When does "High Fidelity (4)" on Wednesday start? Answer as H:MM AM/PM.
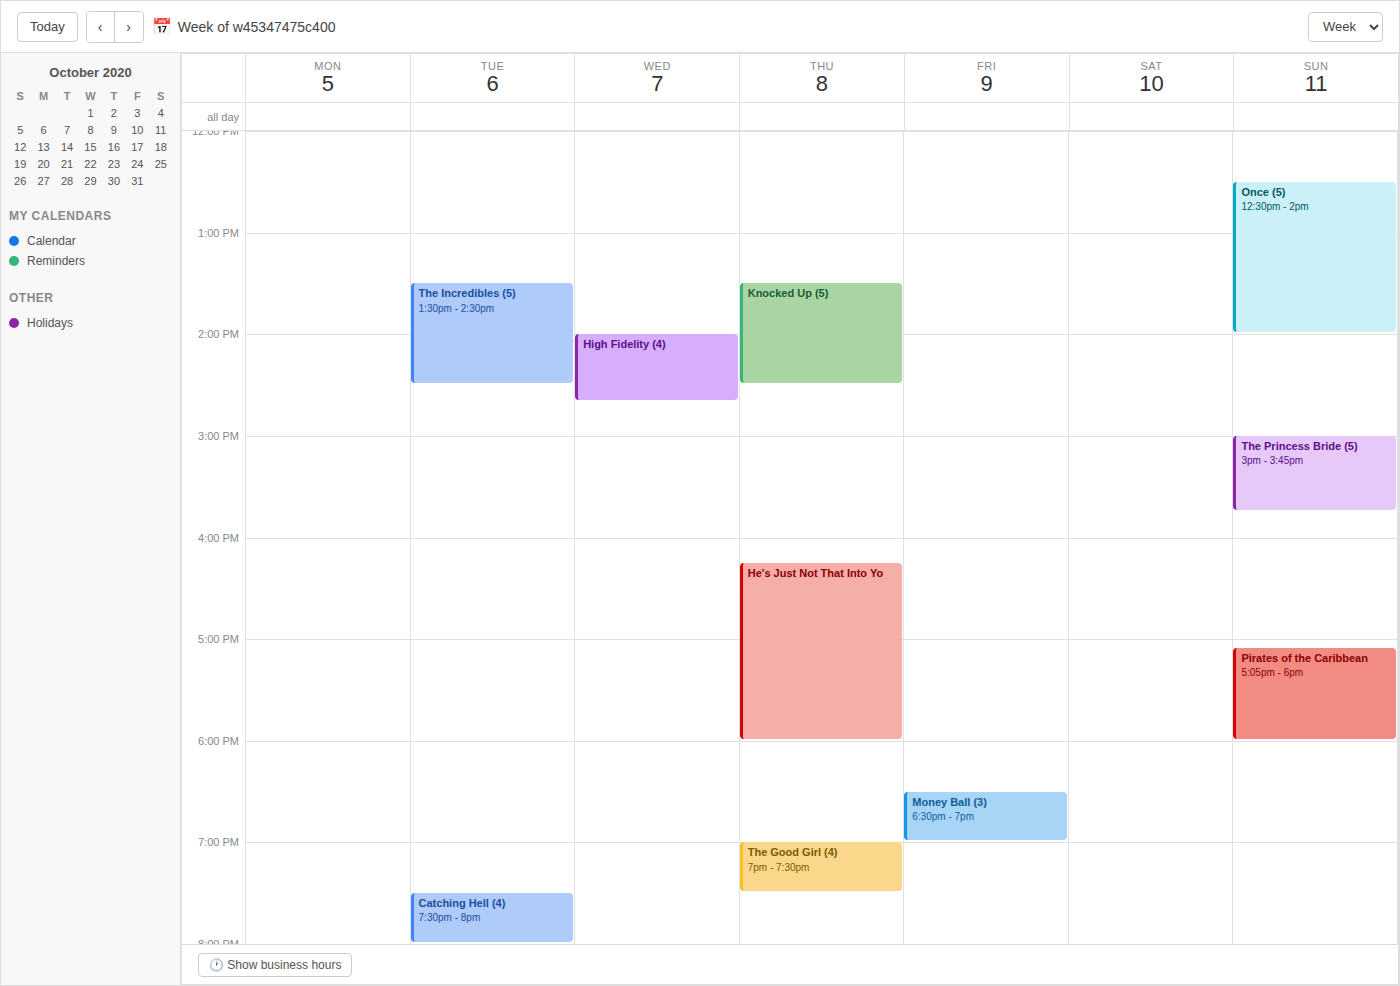
2:00 PM